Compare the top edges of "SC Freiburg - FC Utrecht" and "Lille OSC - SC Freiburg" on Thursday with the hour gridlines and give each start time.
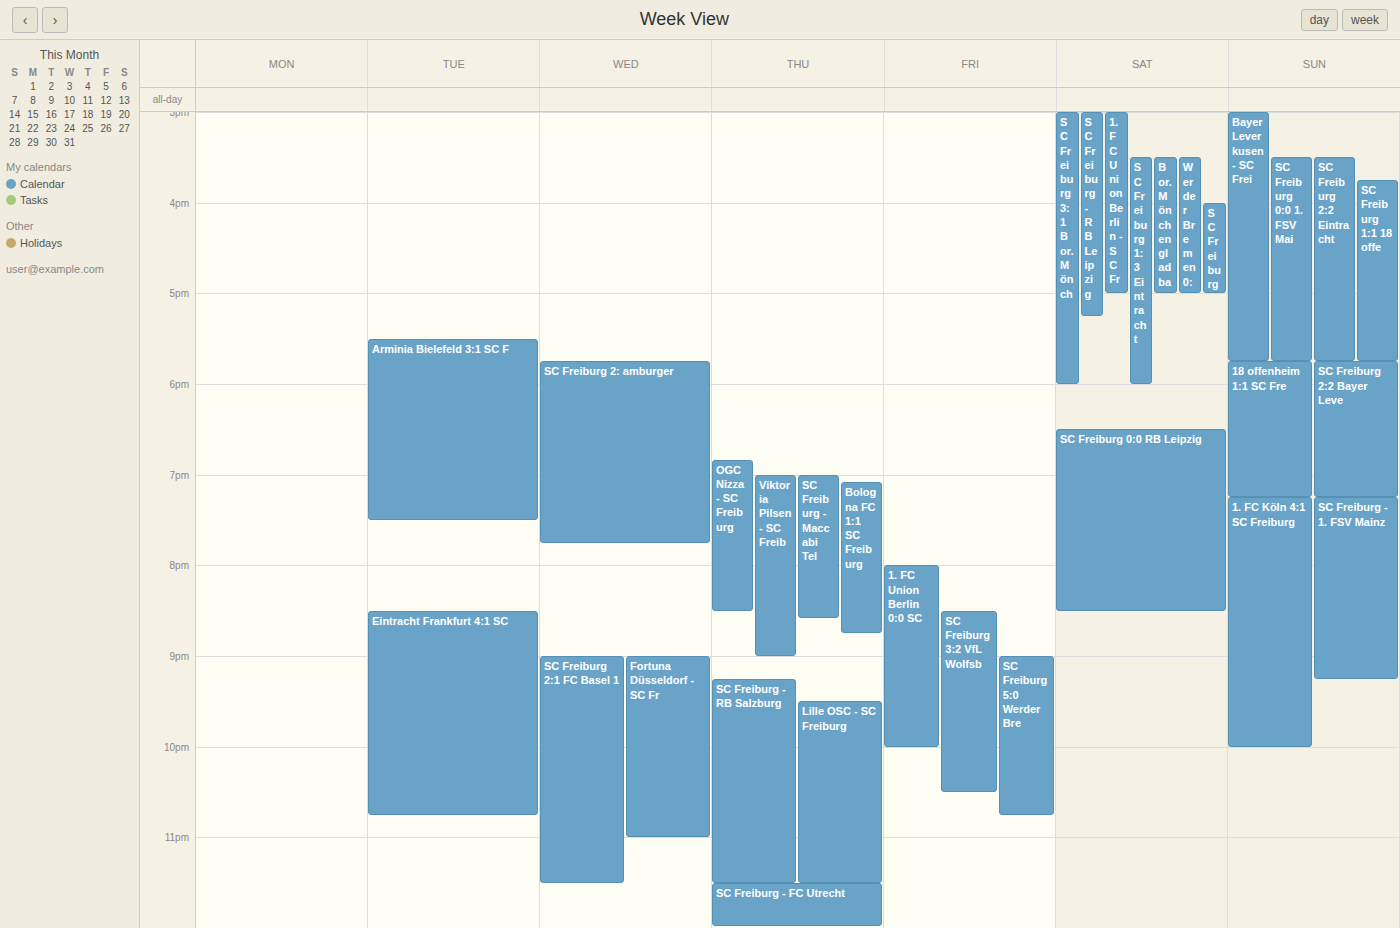
"SC Freiburg - FC Utrecht": 11:30 PM, halfway between the 11 PM and 12 AM lines. "Lille OSC - SC Freiburg": 9:30 PM, halfway between the 9 PM and 10 PM lines.